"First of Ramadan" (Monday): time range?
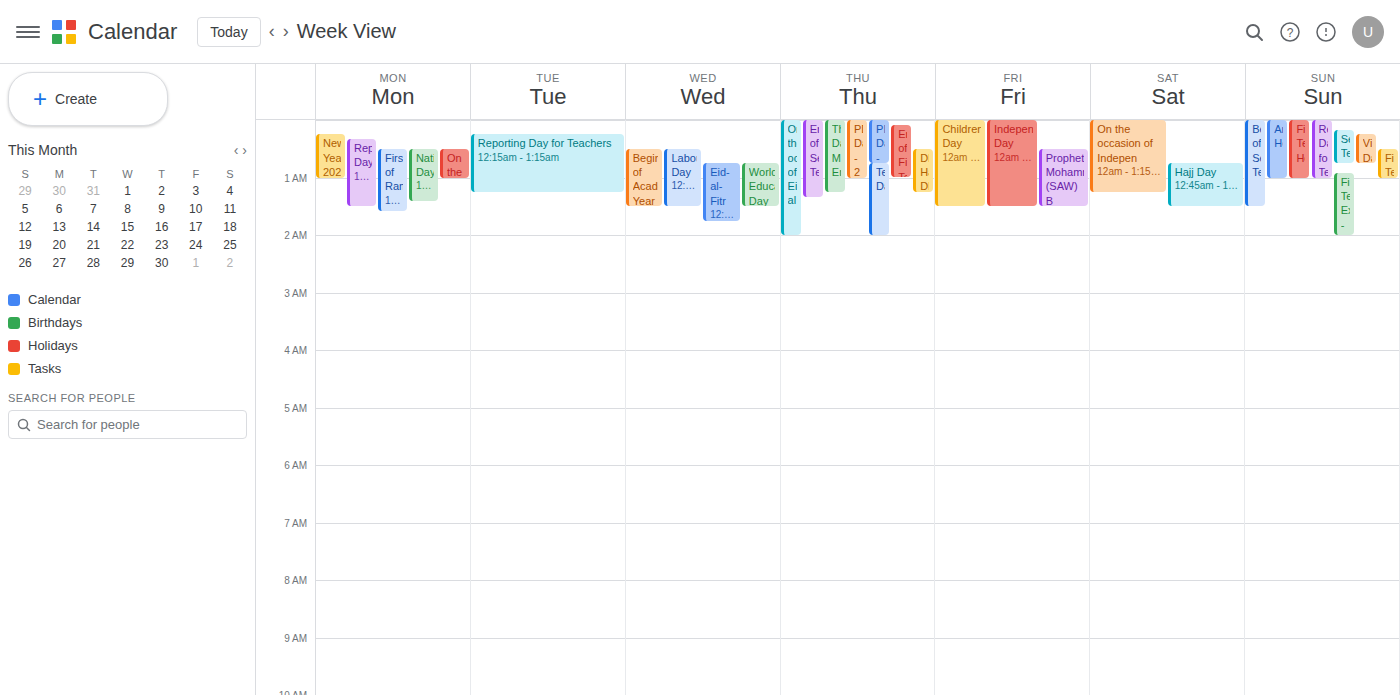
12:30 AM to 1:35 AM